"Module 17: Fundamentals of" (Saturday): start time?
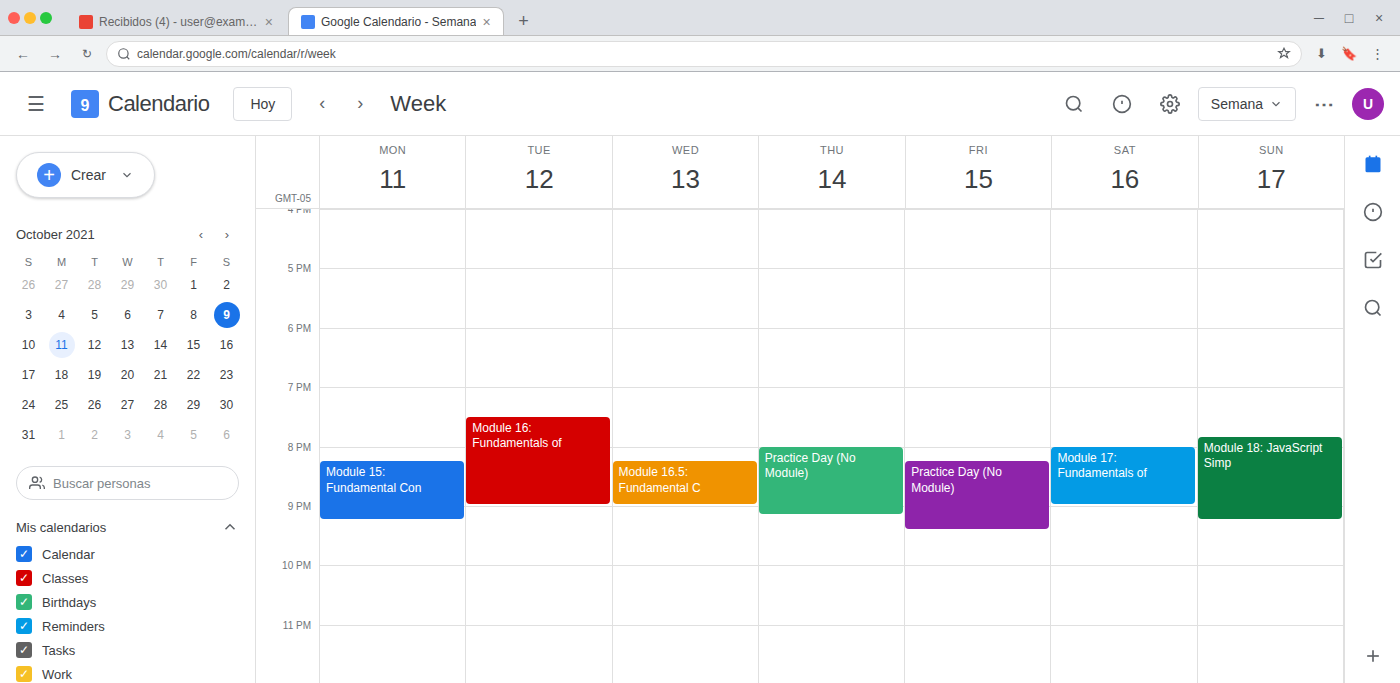
8:00 PM